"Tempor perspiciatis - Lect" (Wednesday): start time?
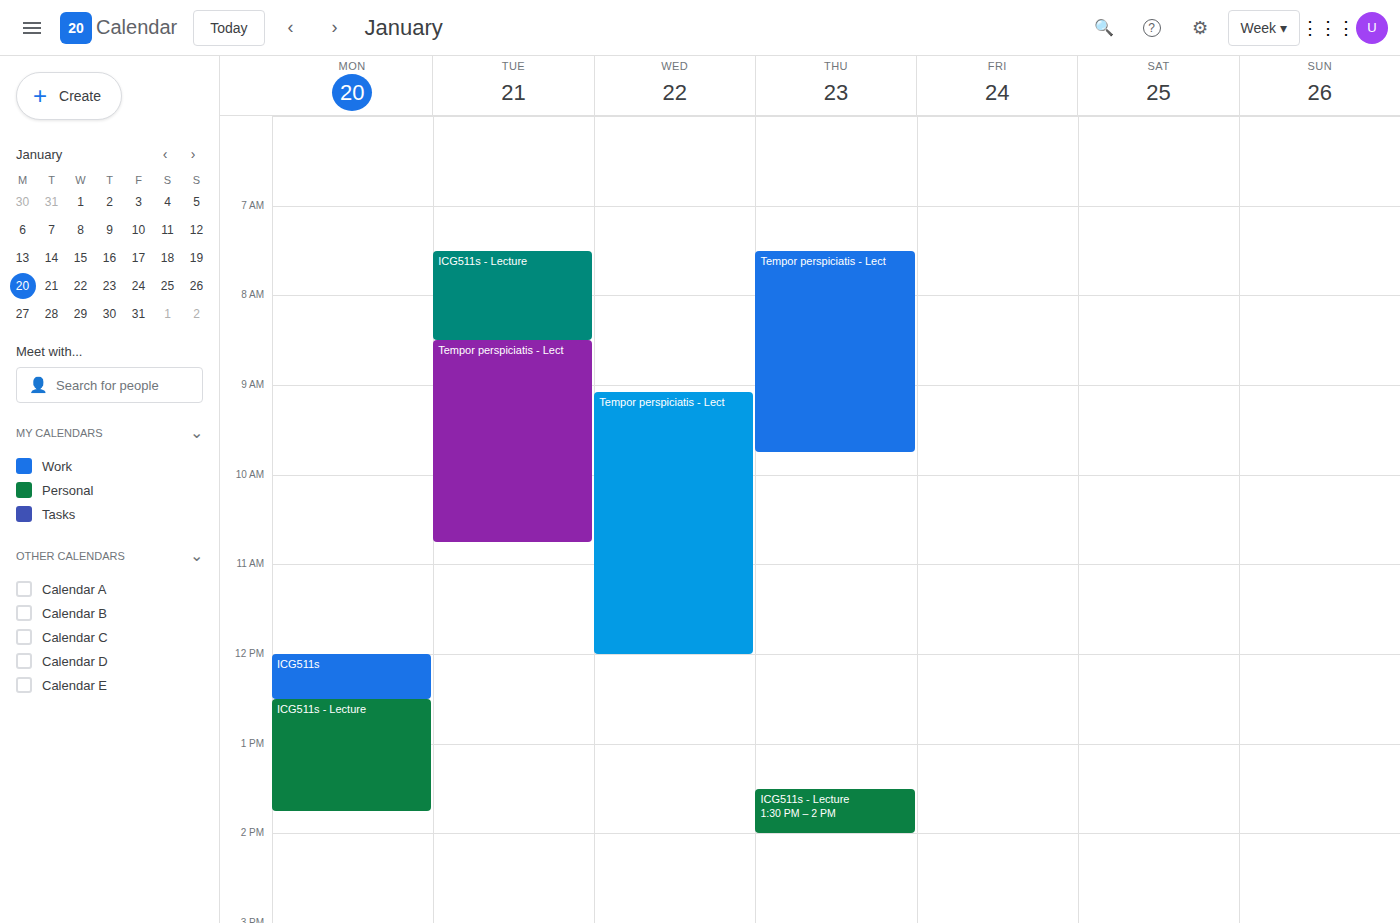
9:05 AM